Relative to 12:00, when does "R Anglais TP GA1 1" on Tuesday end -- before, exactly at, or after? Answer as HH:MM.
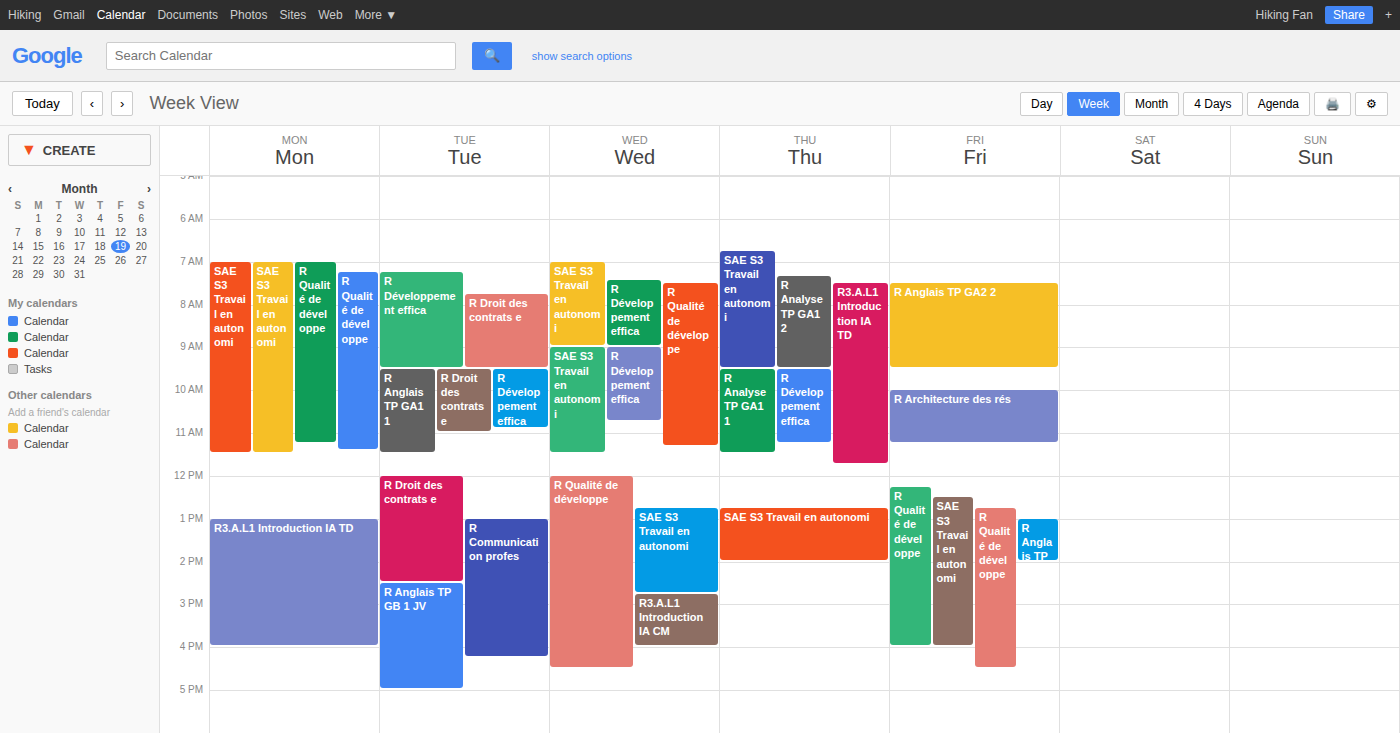
11:30 -- before 12:00, 30 minutes above the 12:00 line.